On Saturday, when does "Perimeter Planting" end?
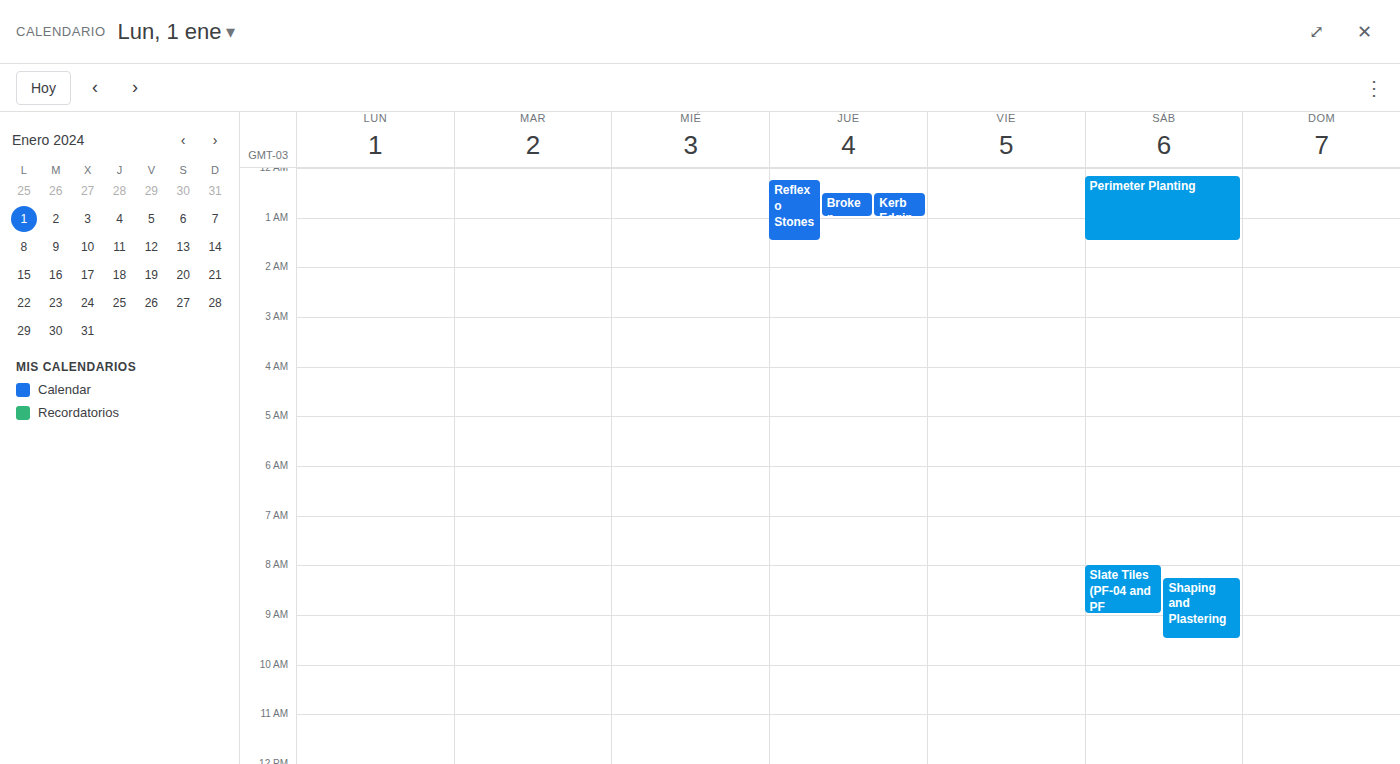
1:30 AM